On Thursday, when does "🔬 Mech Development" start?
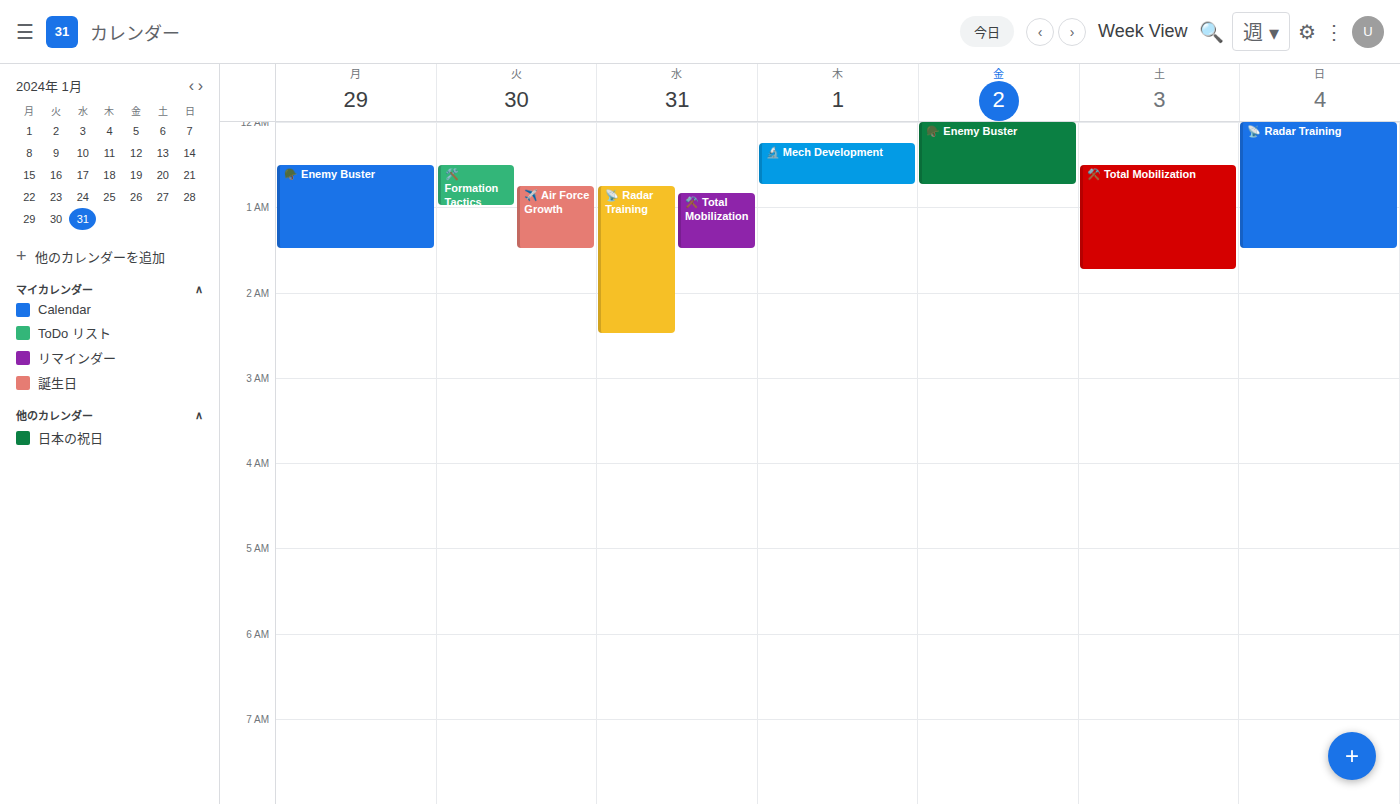
12:15 AM